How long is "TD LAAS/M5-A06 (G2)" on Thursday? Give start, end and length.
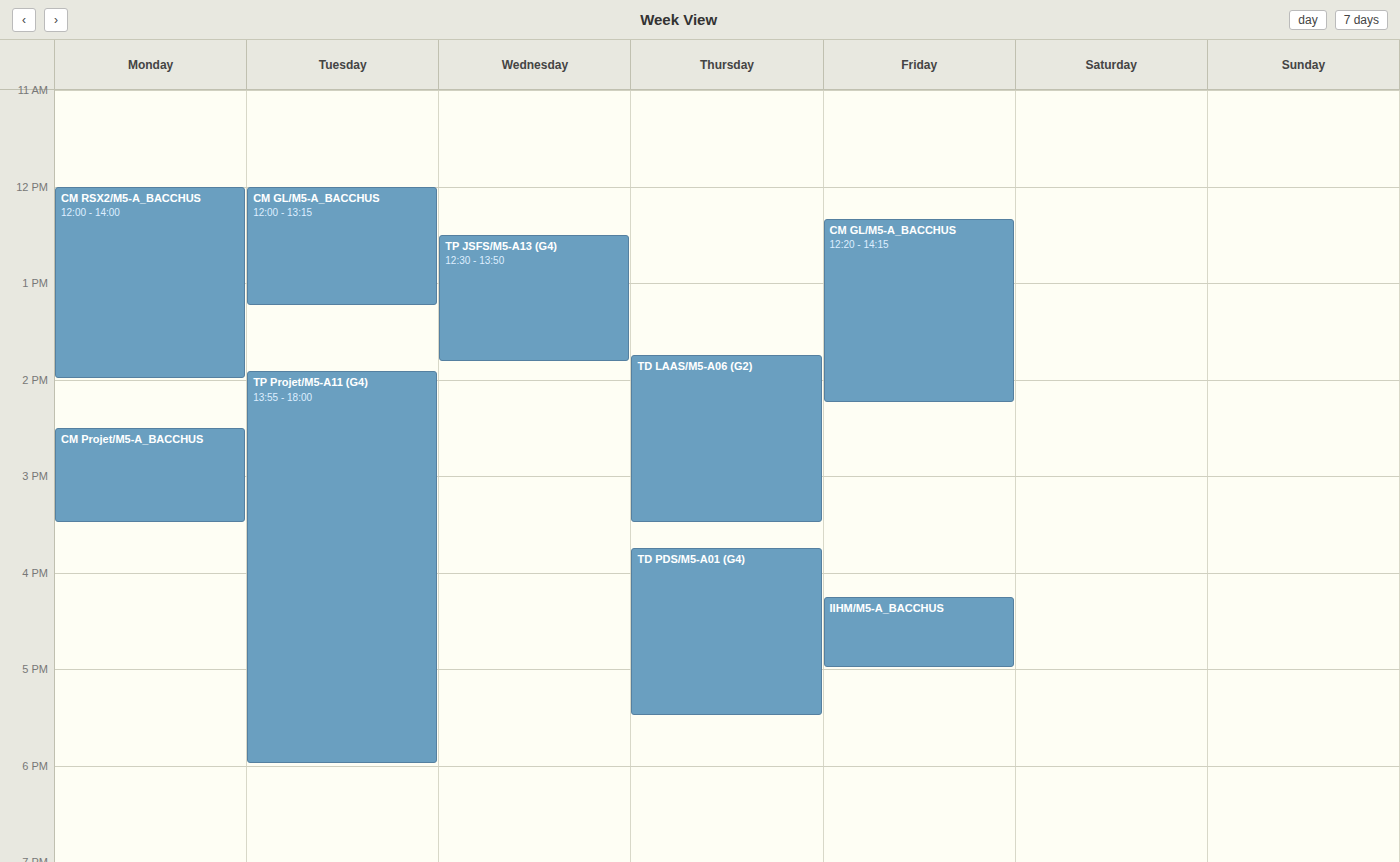
1:45 PM to 3:30 PM, 1 hour 45 minutes